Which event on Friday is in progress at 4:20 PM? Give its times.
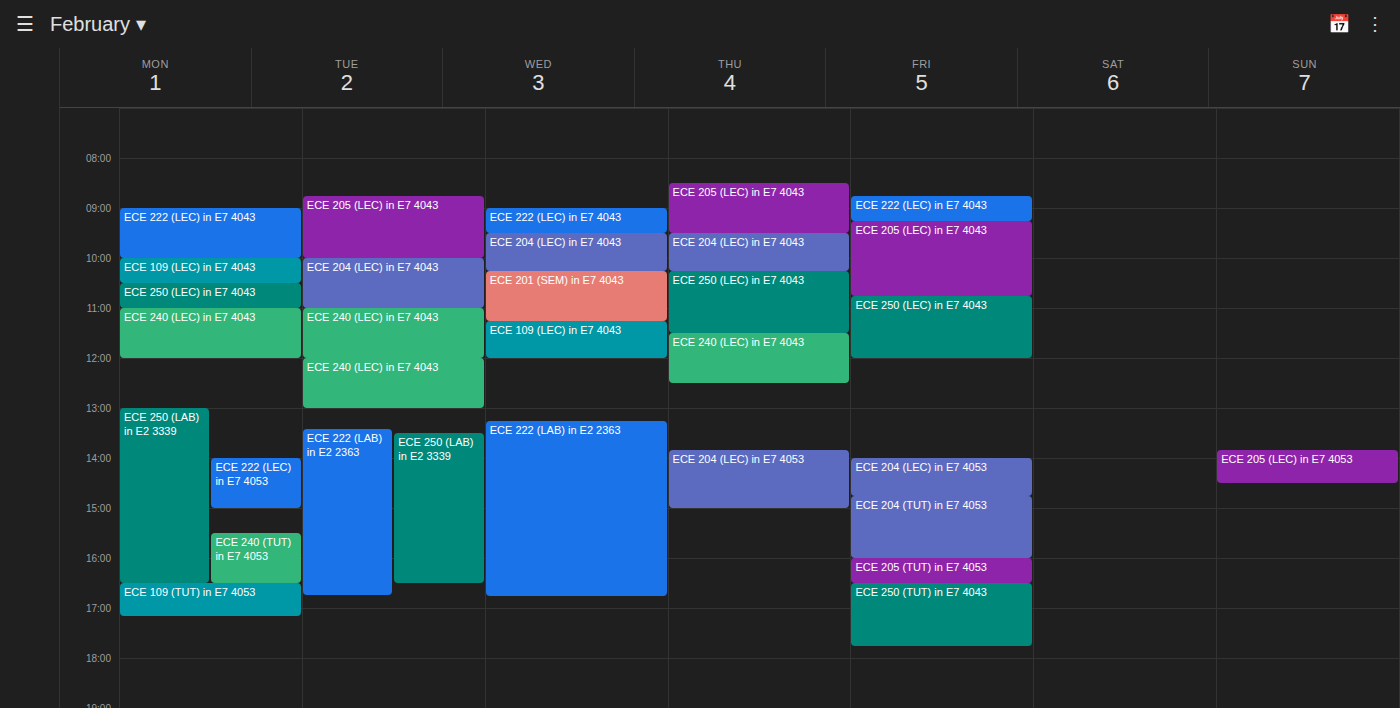
"ECE 205 (TUT) in E7 4053", 4:00 PM to 4:30 PM